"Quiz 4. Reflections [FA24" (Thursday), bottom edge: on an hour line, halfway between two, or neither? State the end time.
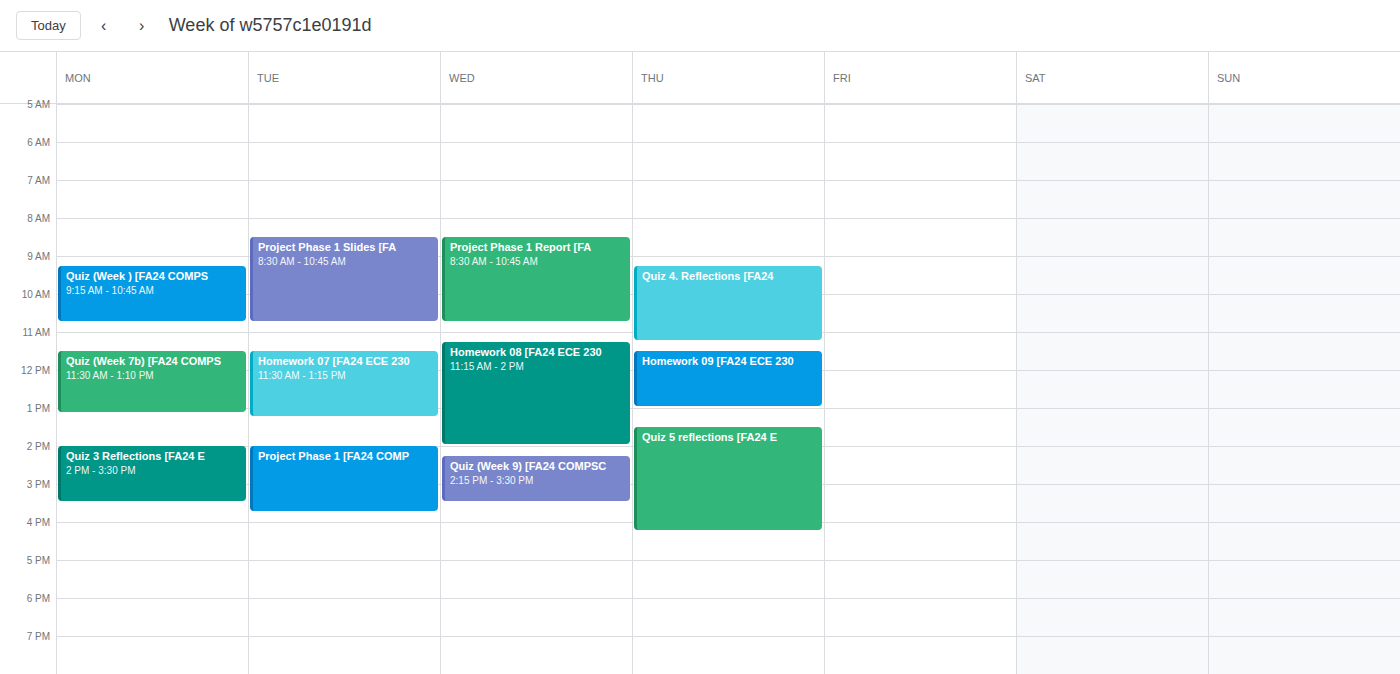
11:15 AM -- neither: a quarter of the way from the 11 AM line to the 12 PM line.